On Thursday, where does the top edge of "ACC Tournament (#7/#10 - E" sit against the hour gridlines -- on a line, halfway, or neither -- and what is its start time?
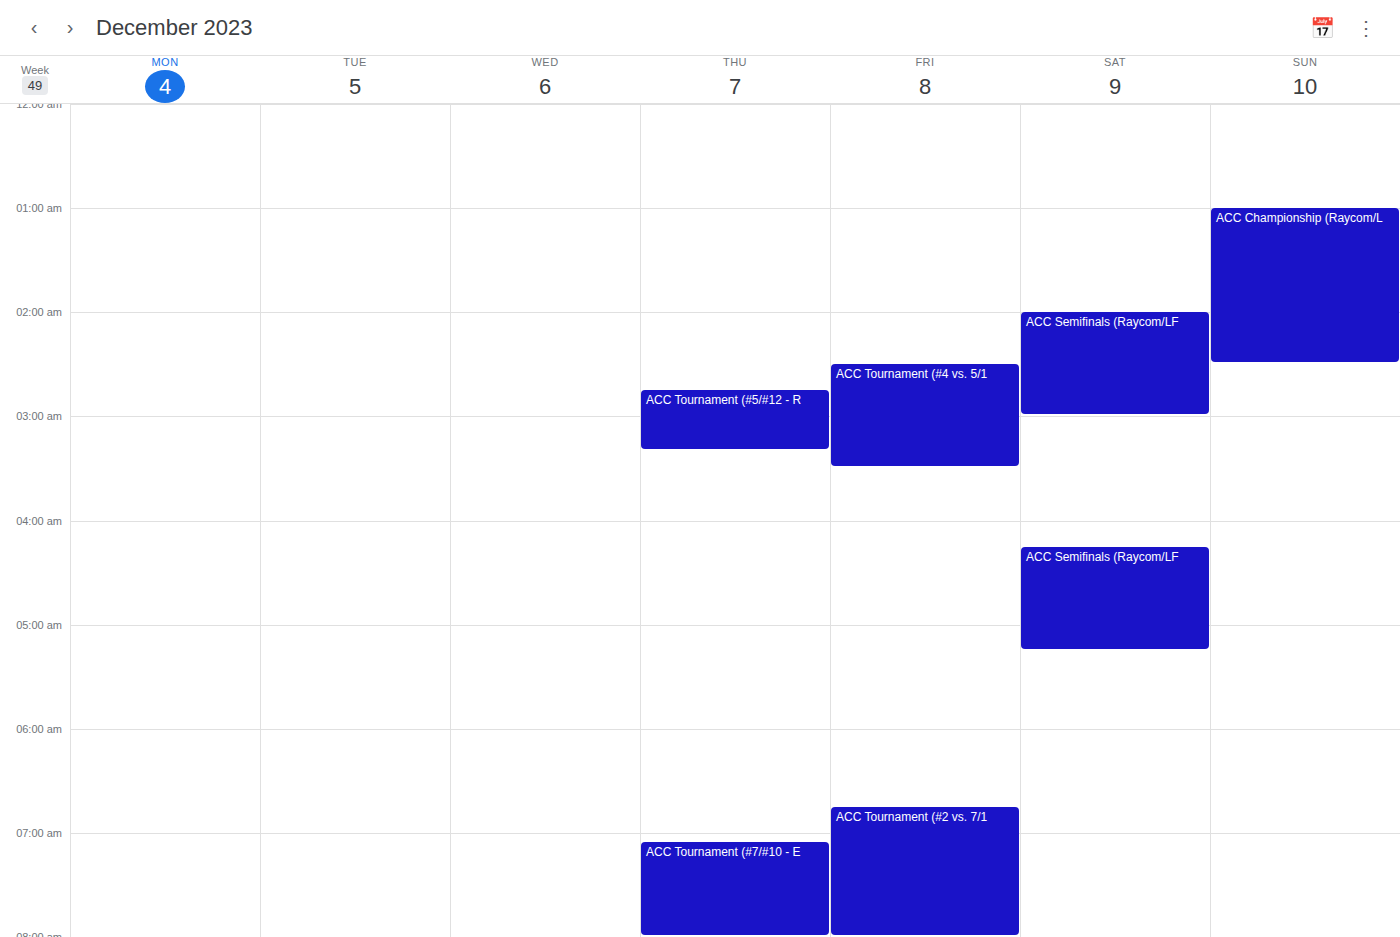
07:05 -- neither: 5 minutes below the 07:00 line and 55 minutes above the 08:00 line.